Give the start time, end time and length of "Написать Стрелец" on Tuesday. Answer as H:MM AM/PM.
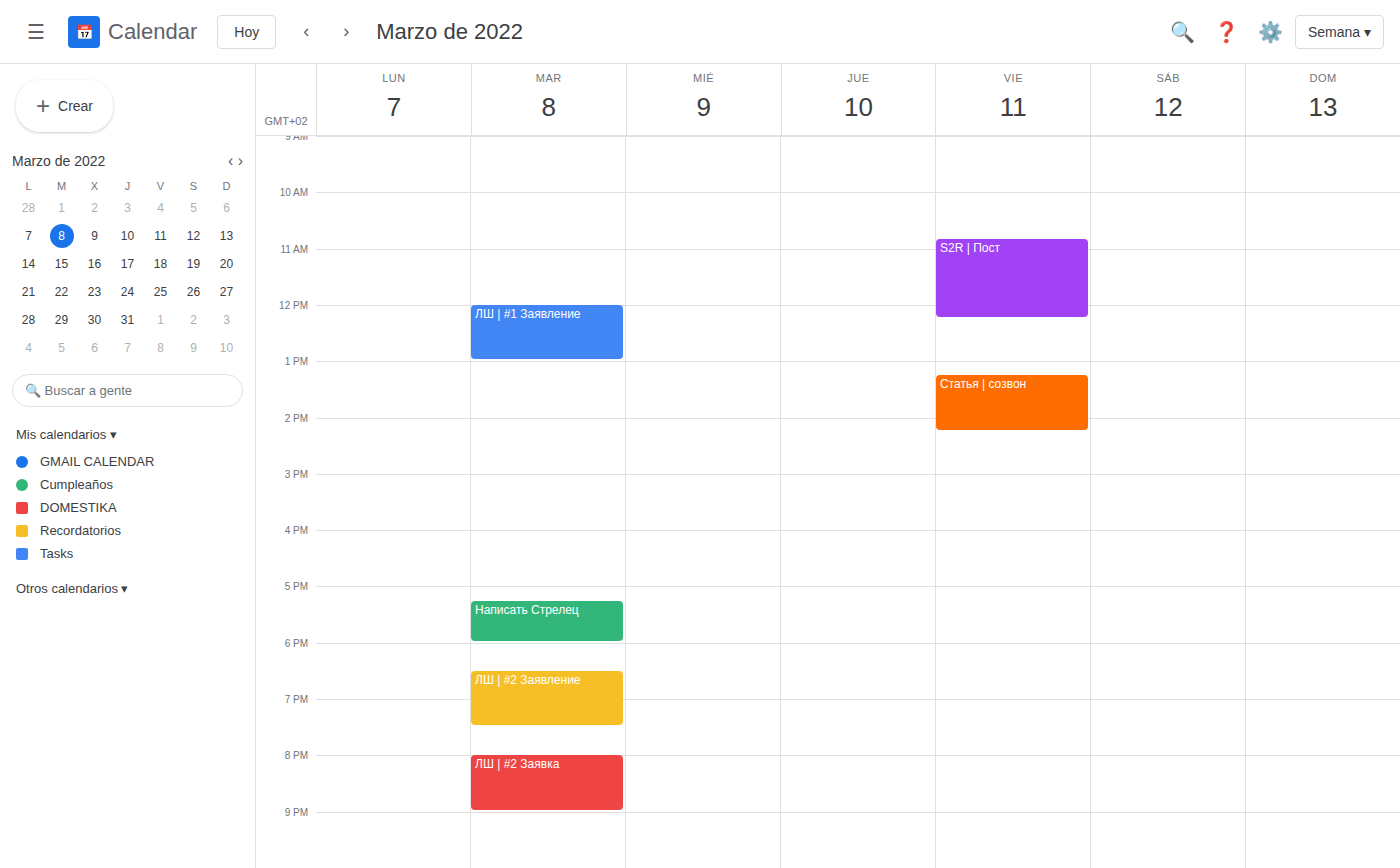
5:15 PM to 6:00 PM, 45 minutes